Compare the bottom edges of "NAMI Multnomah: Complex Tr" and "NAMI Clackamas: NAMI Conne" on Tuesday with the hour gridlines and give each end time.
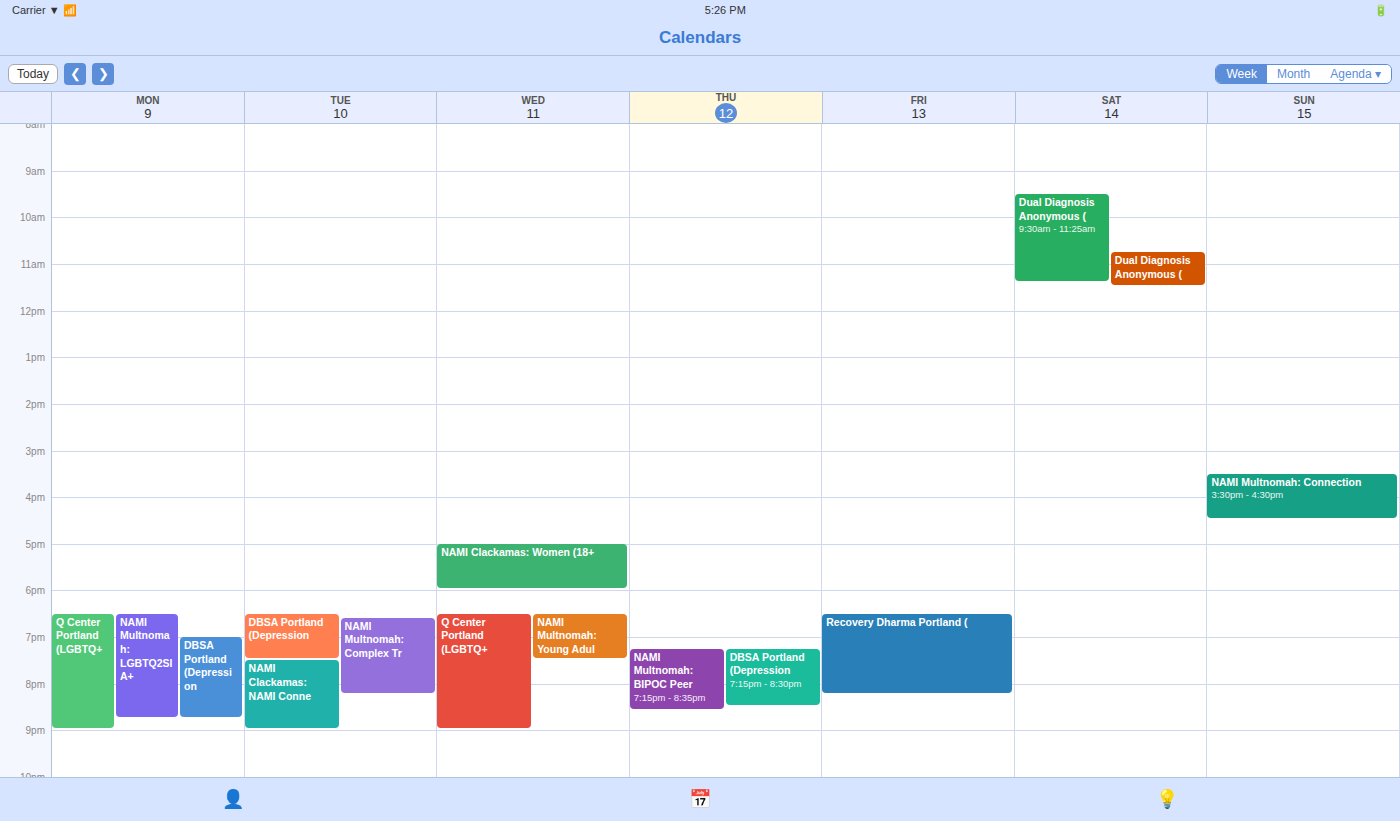
"NAMI Multnomah: Complex Tr": 8:15 PM, neither: a quarter of the way from the 8 PM line to the 9 PM line. "NAMI Clackamas: NAMI Conne": 9:00 PM, exactly on the 9 PM line.